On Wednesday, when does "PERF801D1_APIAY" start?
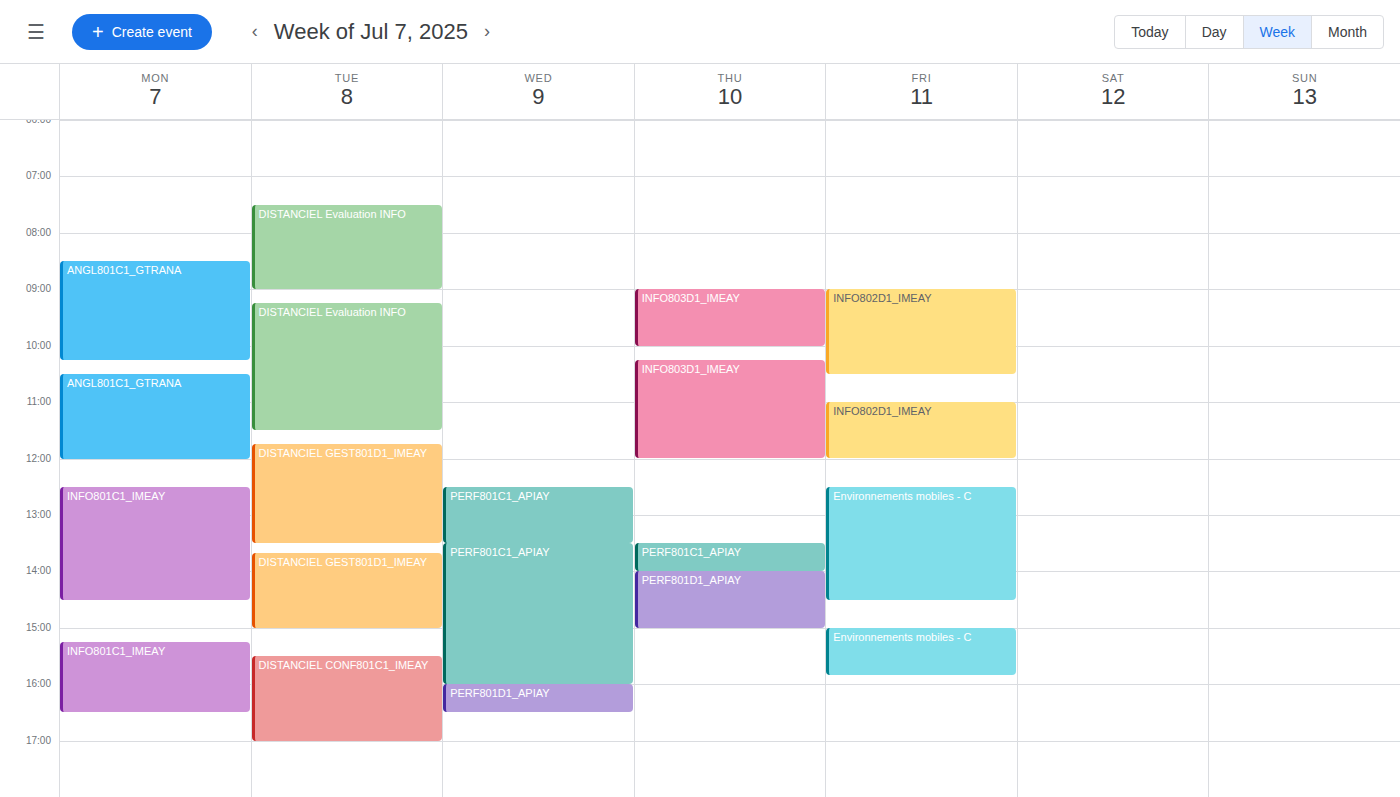
4:00 PM